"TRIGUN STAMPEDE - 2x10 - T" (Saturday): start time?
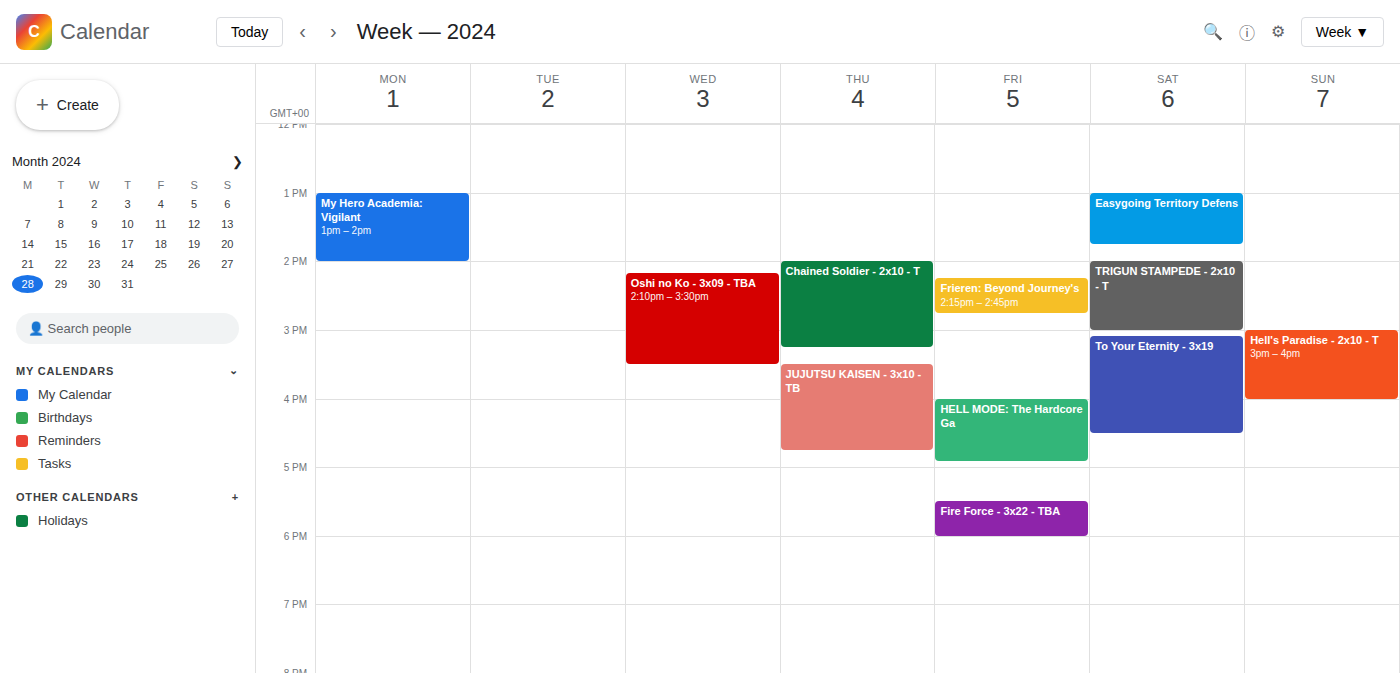
2:00 PM